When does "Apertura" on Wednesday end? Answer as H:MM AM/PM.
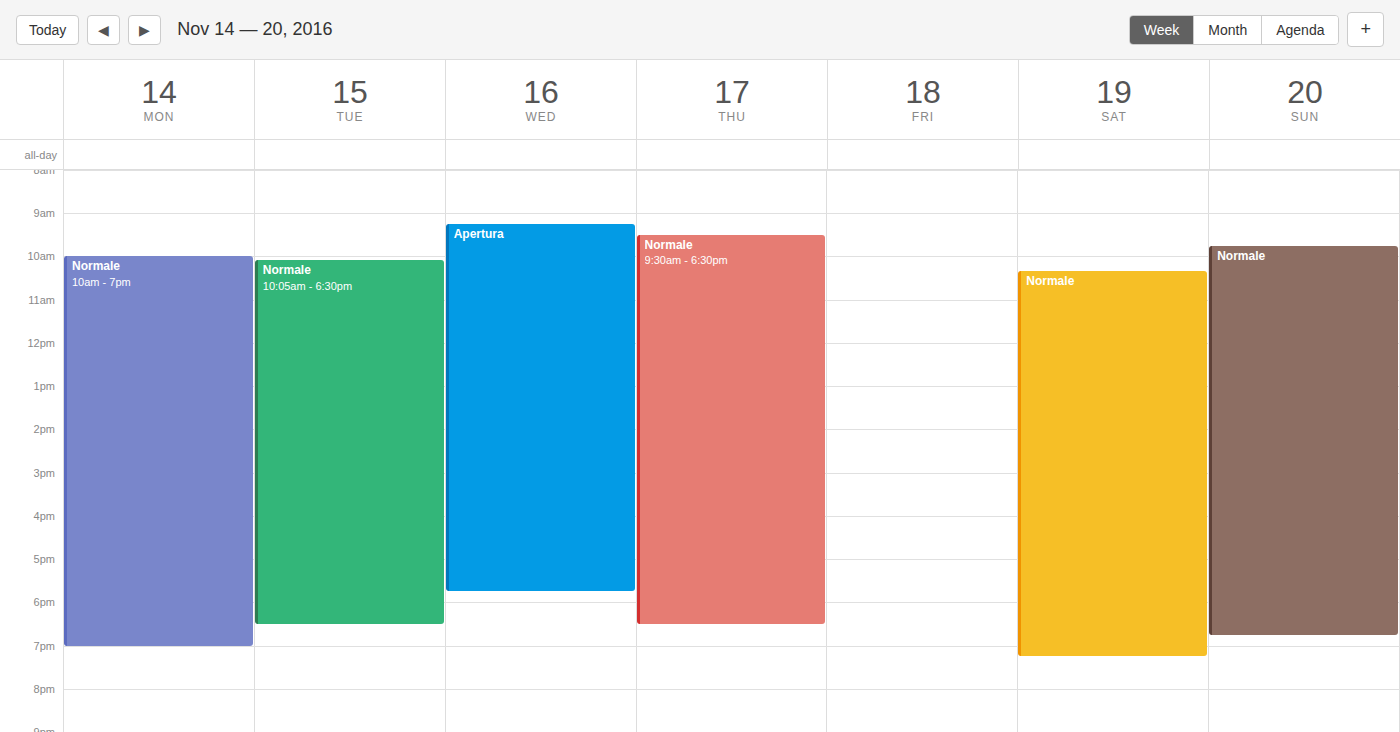
5:45 PM